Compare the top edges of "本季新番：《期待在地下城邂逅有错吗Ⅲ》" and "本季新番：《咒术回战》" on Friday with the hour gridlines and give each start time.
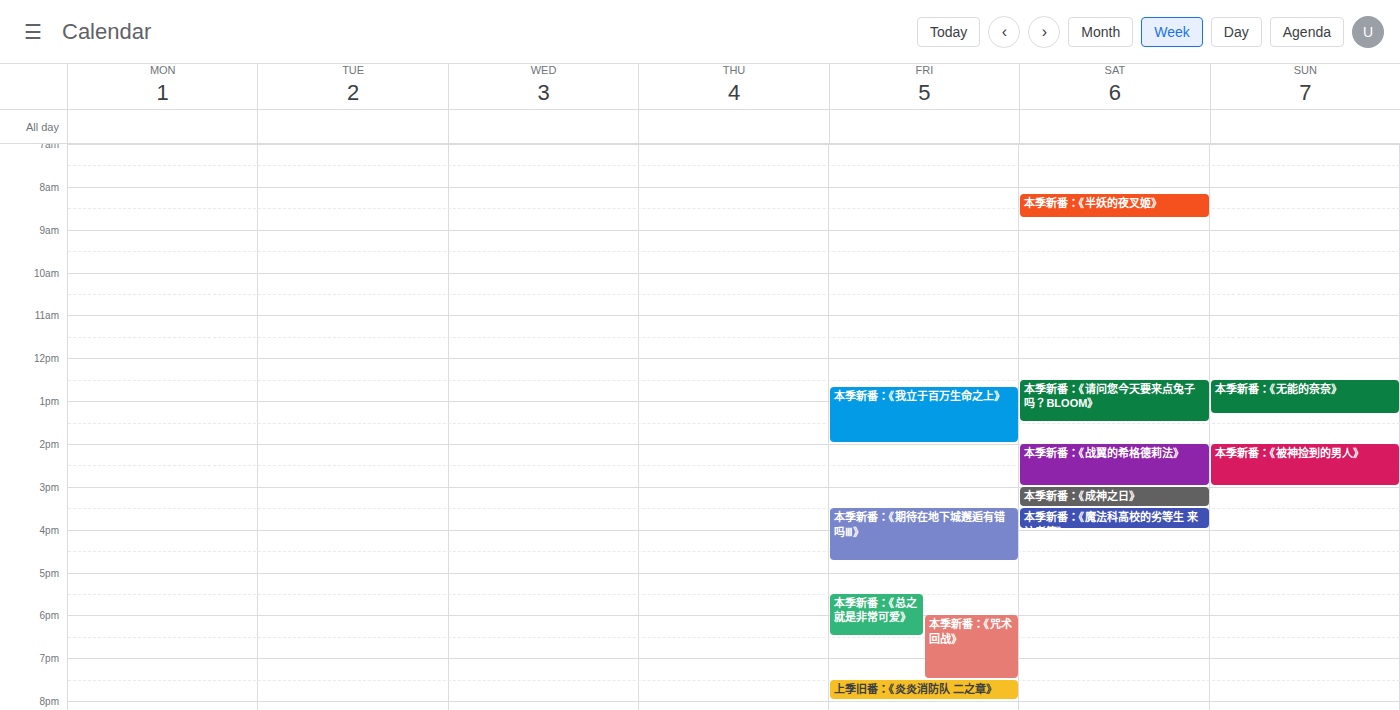
"本季新番：《期待在地下城邂逅有错吗Ⅲ》": 3:30 PM, halfway between the 3 PM and 4 PM lines. "本季新番：《咒术回战》": 6:00 PM, exactly on the 6 PM line.